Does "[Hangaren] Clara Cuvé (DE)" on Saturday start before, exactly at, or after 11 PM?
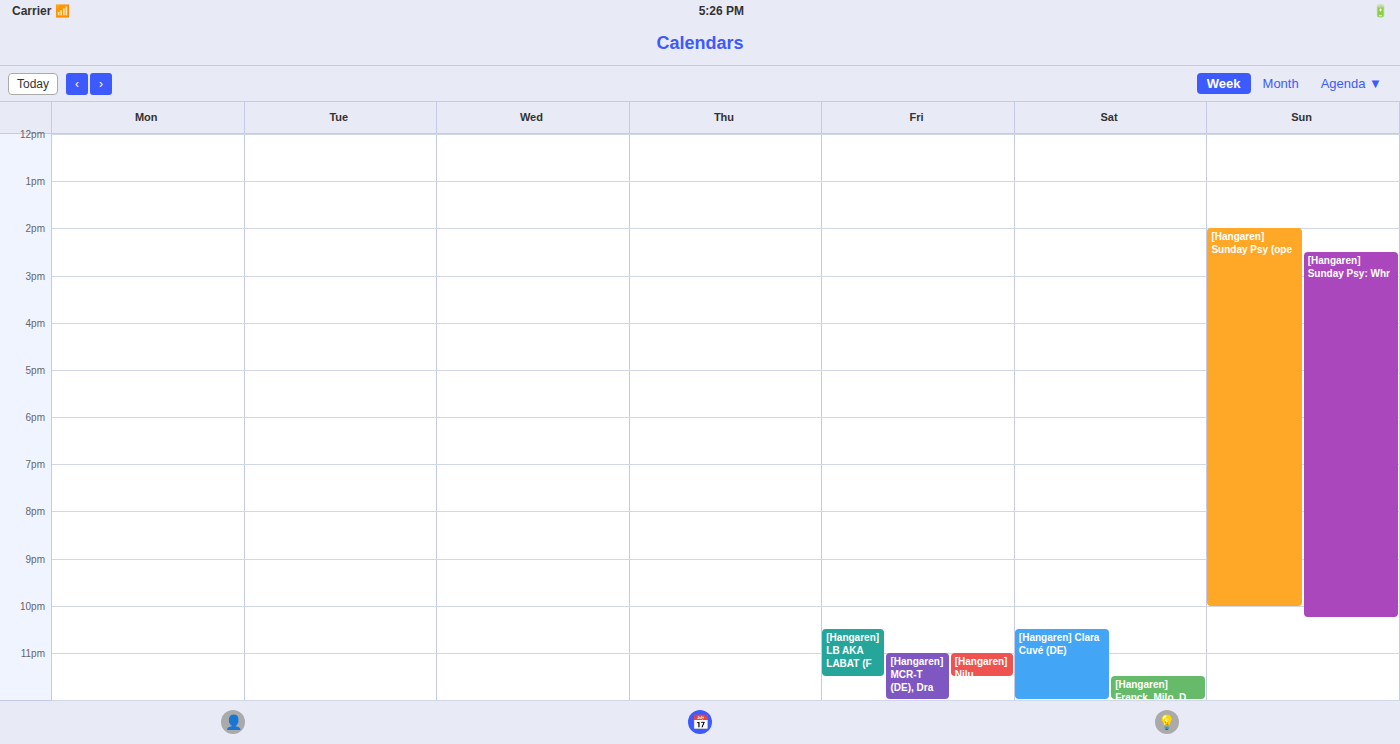
10:30 PM -- before 11 PM, 30 minutes above the 11 PM line.